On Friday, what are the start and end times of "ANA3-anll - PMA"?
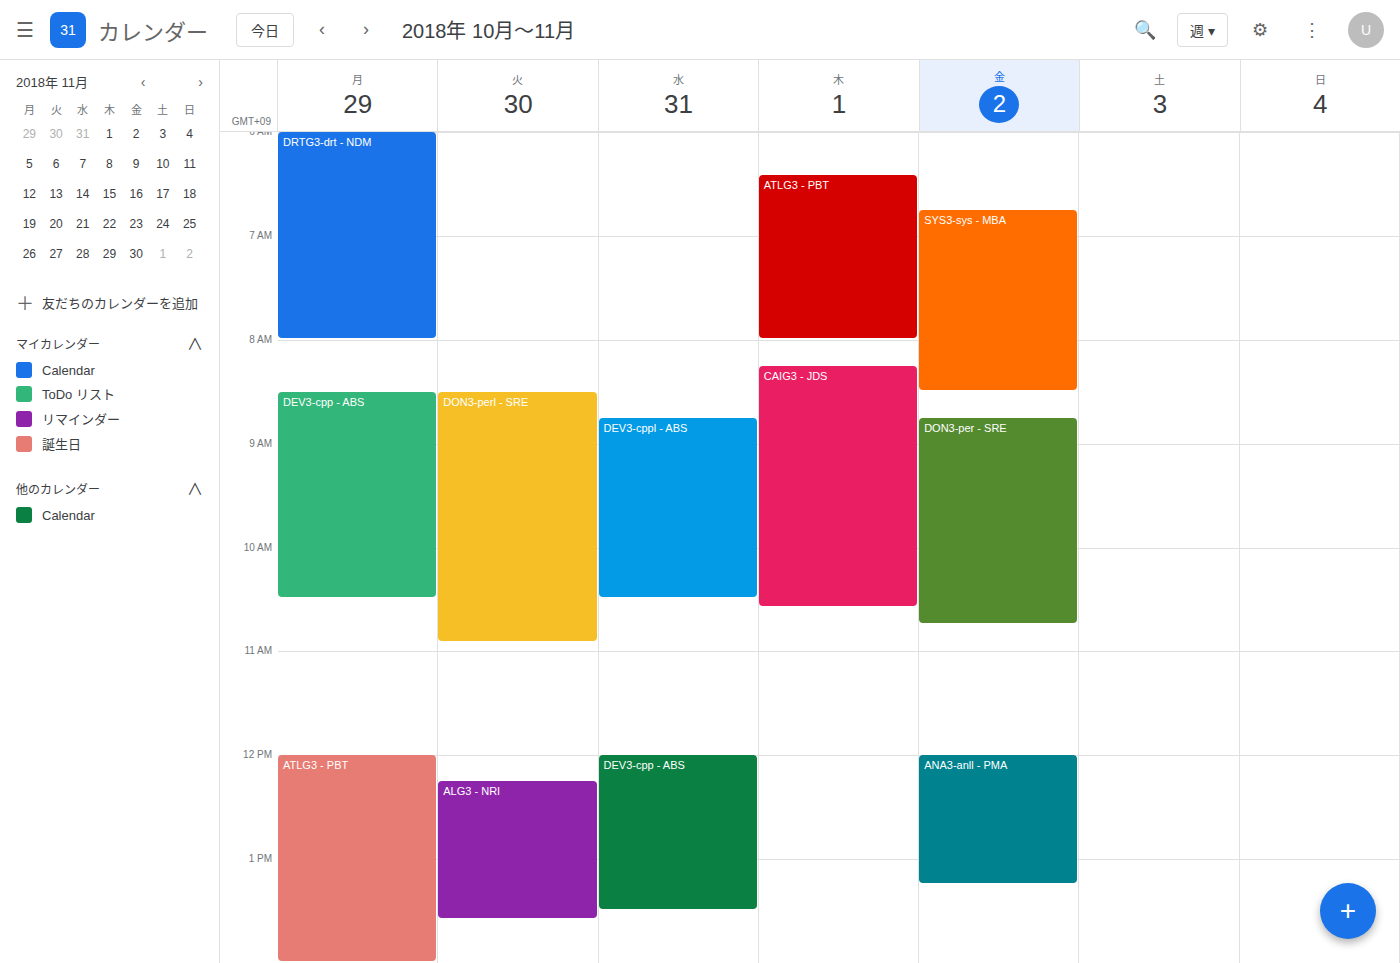
12:00 PM to 1:15 PM